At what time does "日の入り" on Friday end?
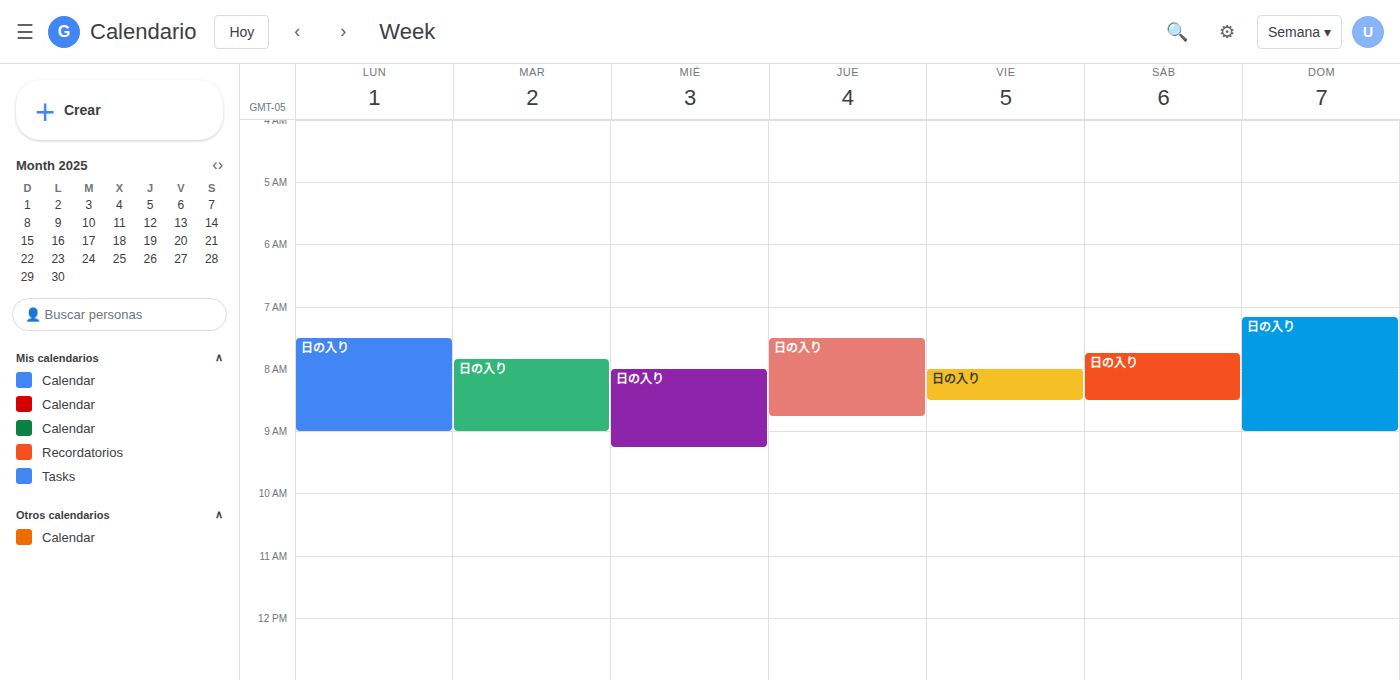
8:30 AM